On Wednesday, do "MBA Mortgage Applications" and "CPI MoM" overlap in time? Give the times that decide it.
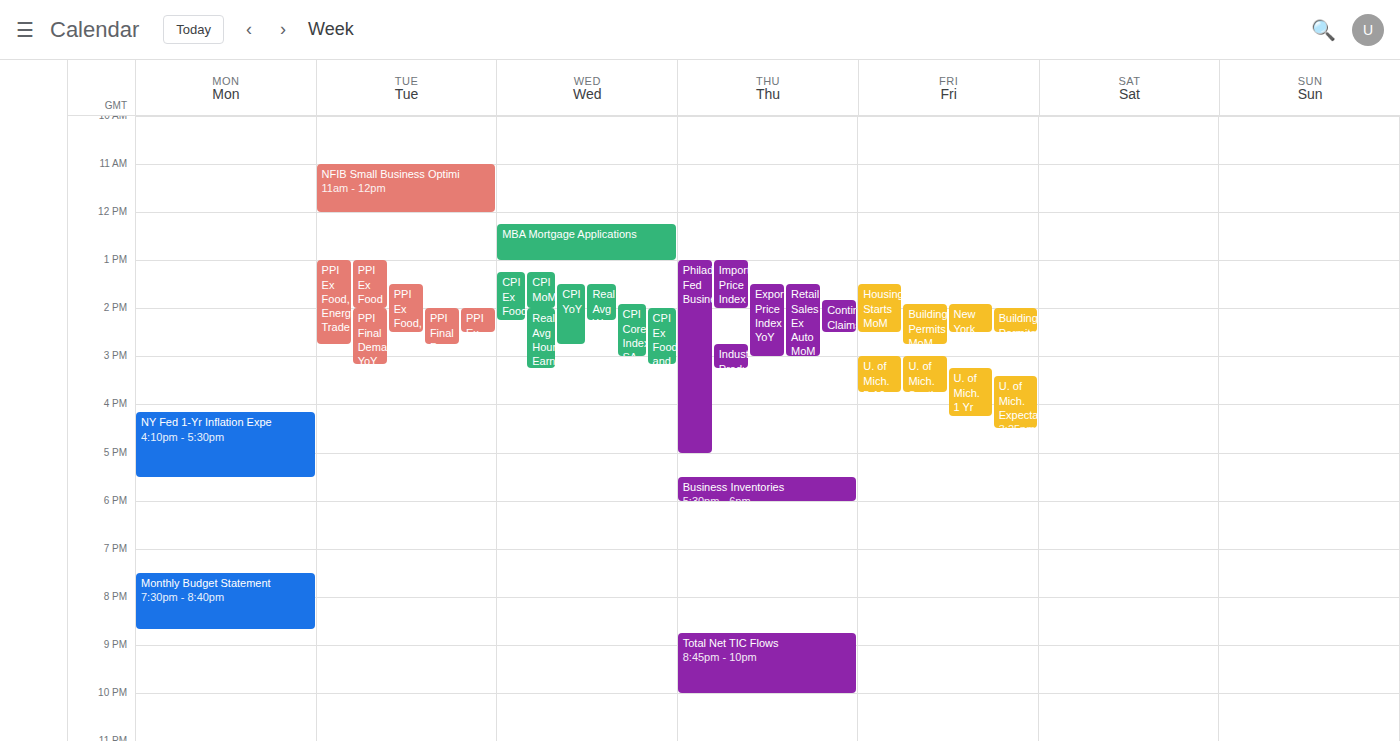
"MBA Mortgage Applications" ends at 1:00 PM and "CPI MoM" starts at 1:15 PM -- no overlap.